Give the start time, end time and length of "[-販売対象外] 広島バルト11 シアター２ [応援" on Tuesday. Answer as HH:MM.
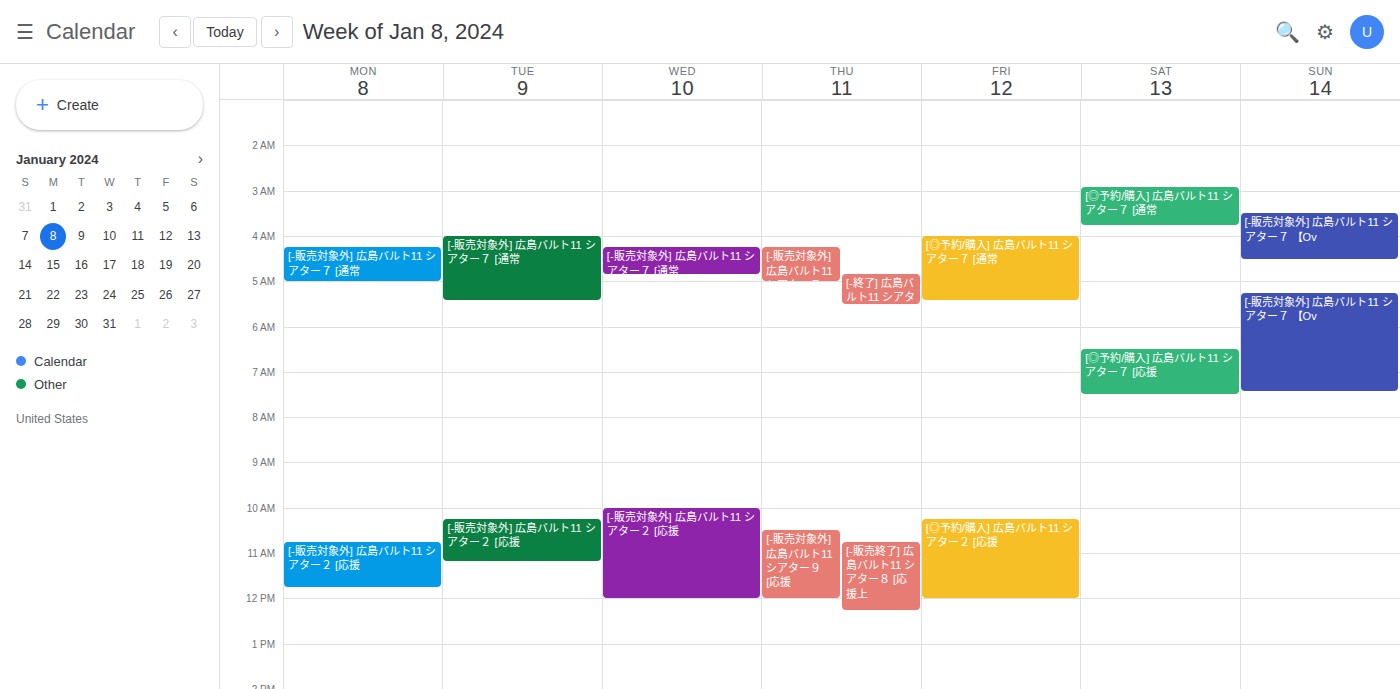
10:15 to 11:10, 55 minutes